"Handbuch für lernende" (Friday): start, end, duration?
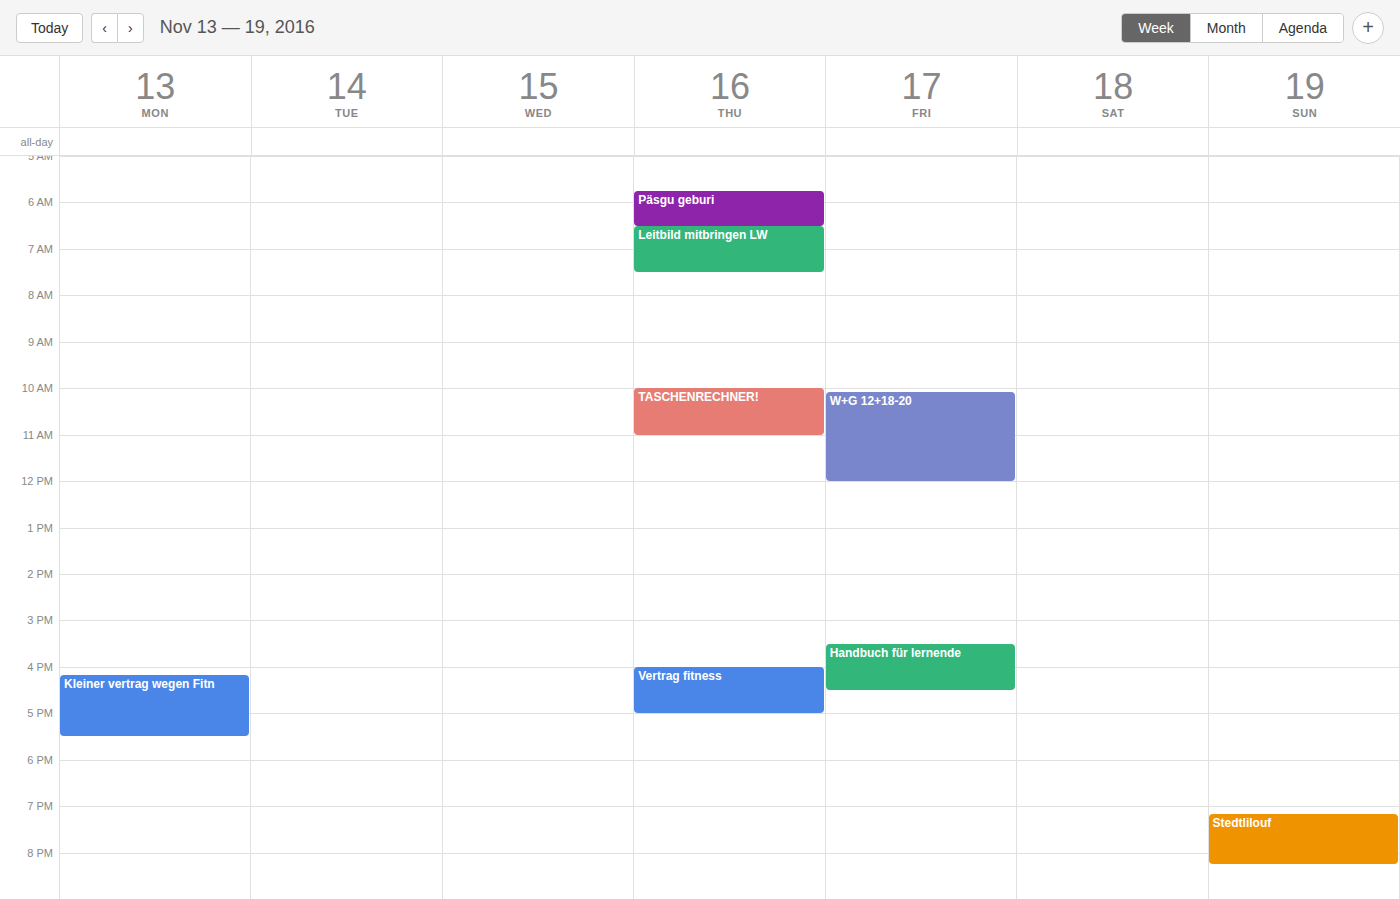
3:30 PM to 4:30 PM, 1 hour